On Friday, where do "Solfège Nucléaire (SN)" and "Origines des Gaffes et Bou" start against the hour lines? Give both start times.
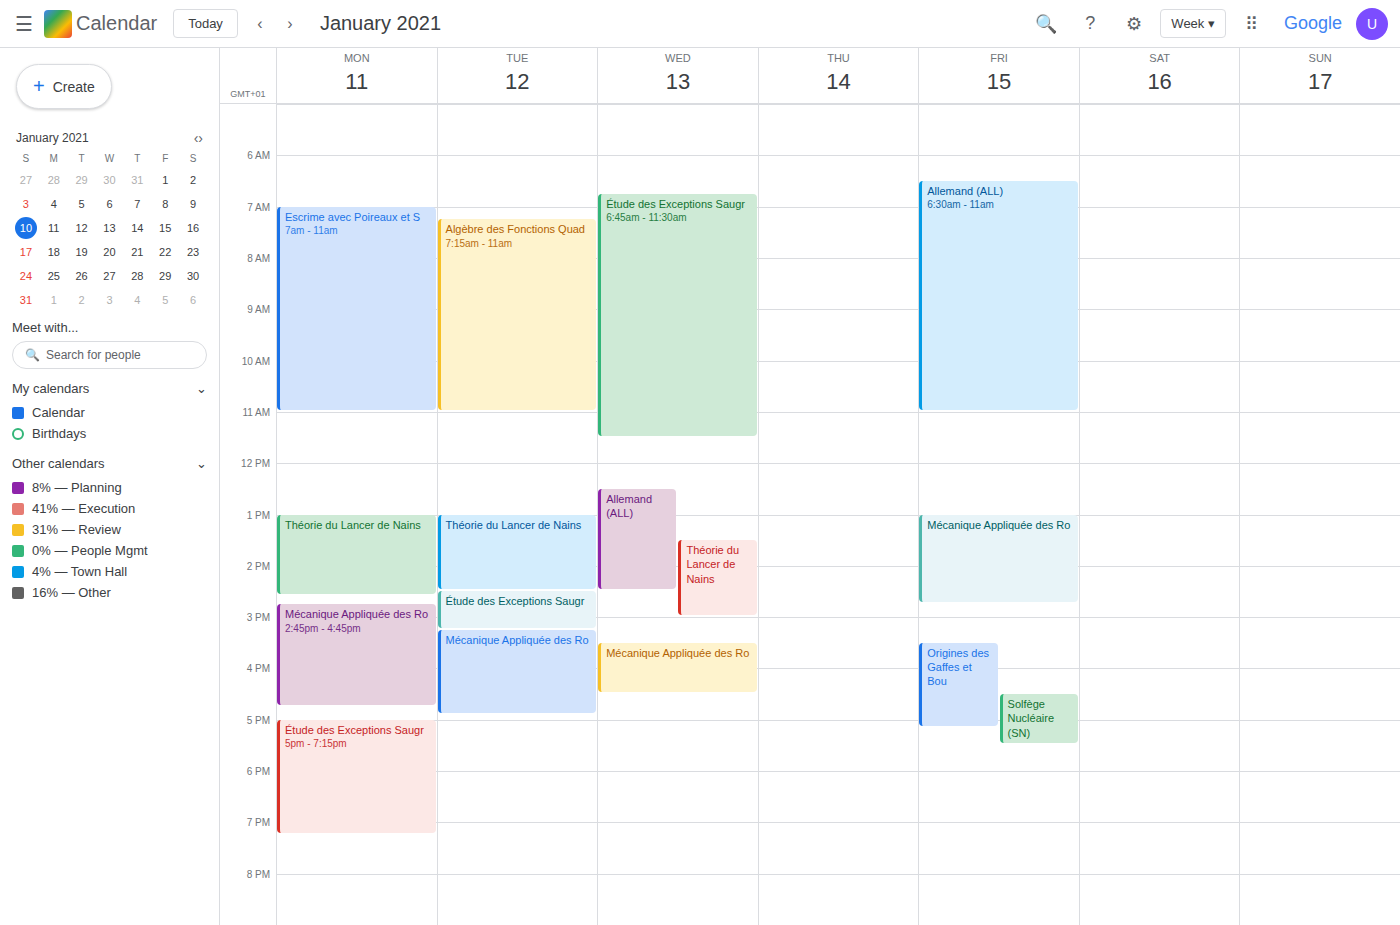
"Solfège Nucléaire (SN)": 4:30 PM, halfway between the 4 PM and 5 PM lines. "Origines des Gaffes et Bou": 3:30 PM, halfway between the 3 PM and 4 PM lines.